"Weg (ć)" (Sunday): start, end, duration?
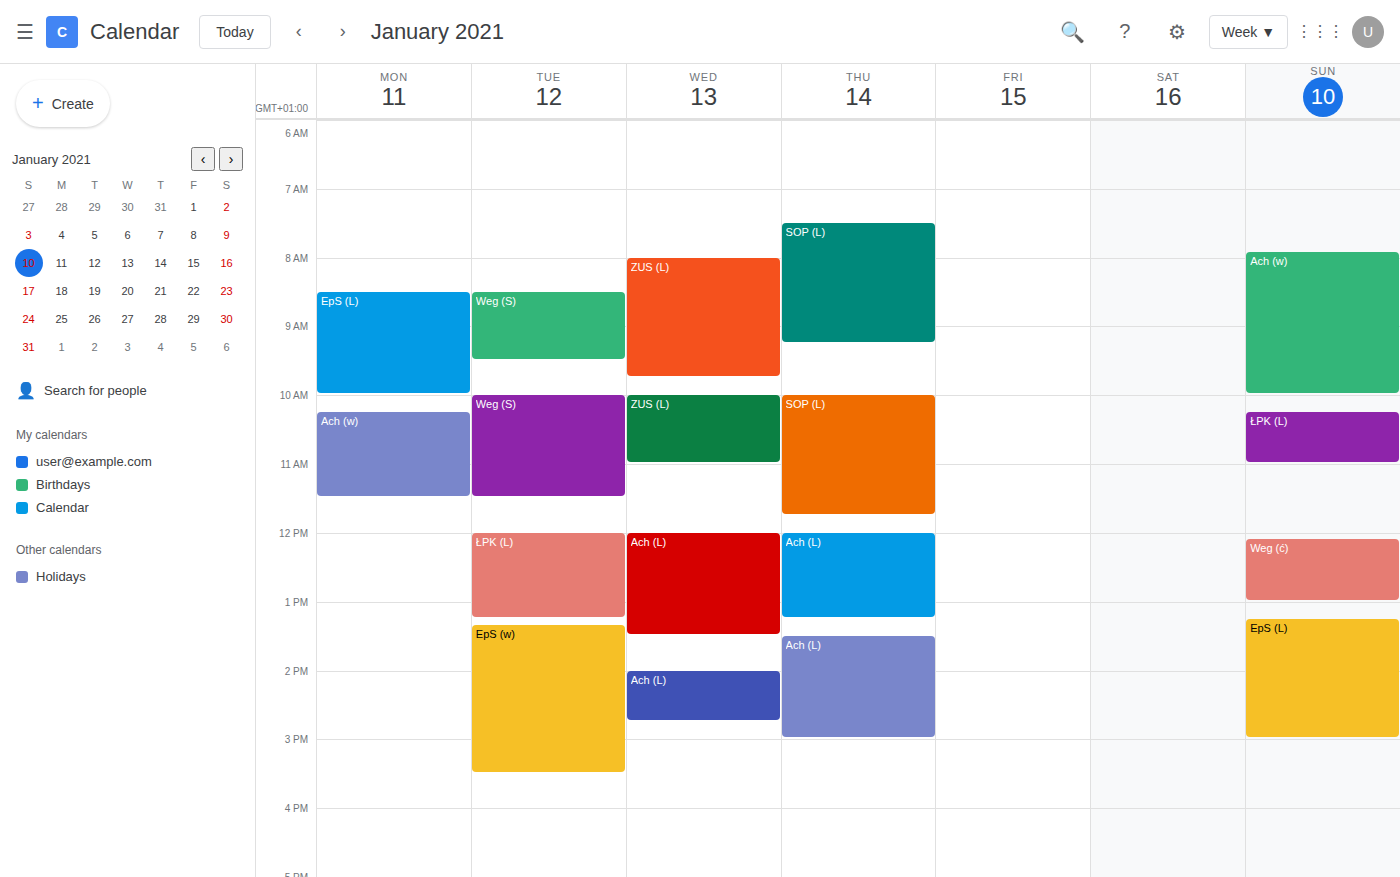
12:05 PM to 1:00 PM, 55 minutes